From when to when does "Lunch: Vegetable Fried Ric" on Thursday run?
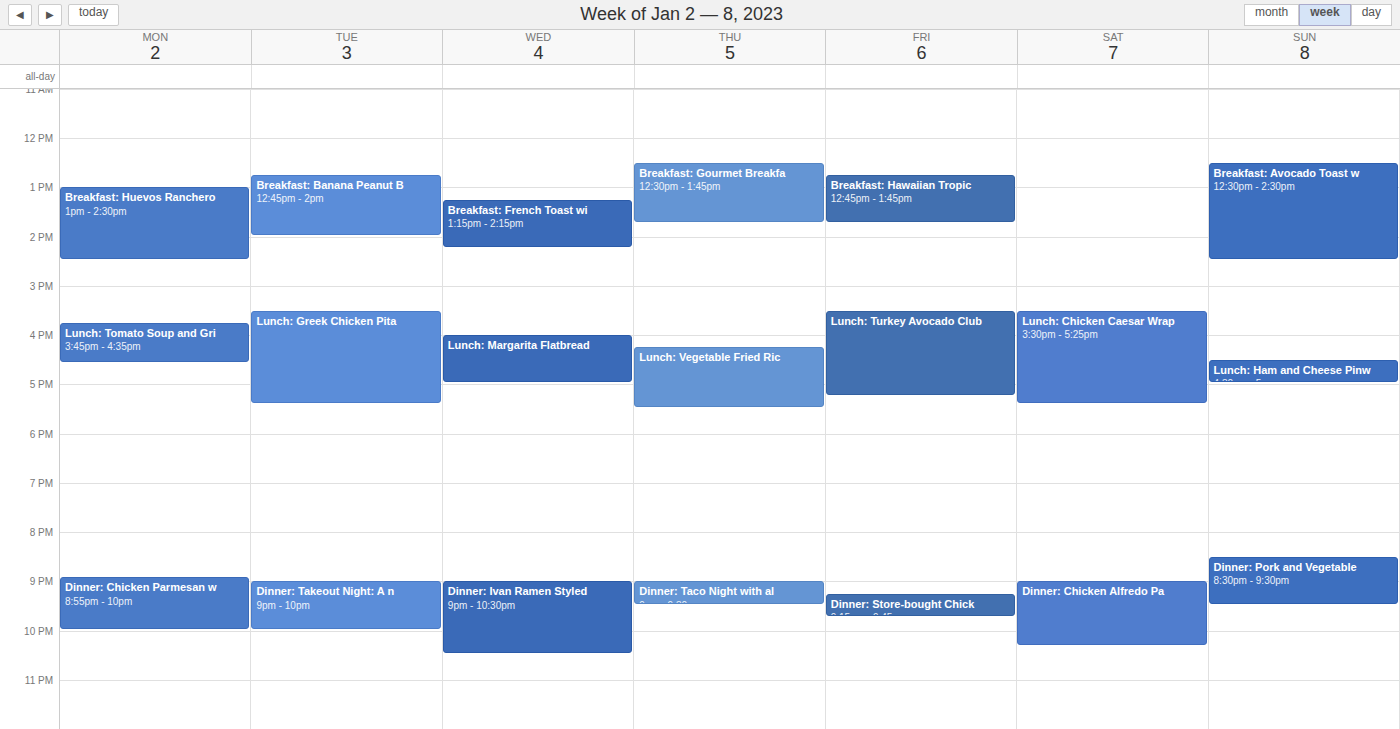
4:15 PM to 5:30 PM